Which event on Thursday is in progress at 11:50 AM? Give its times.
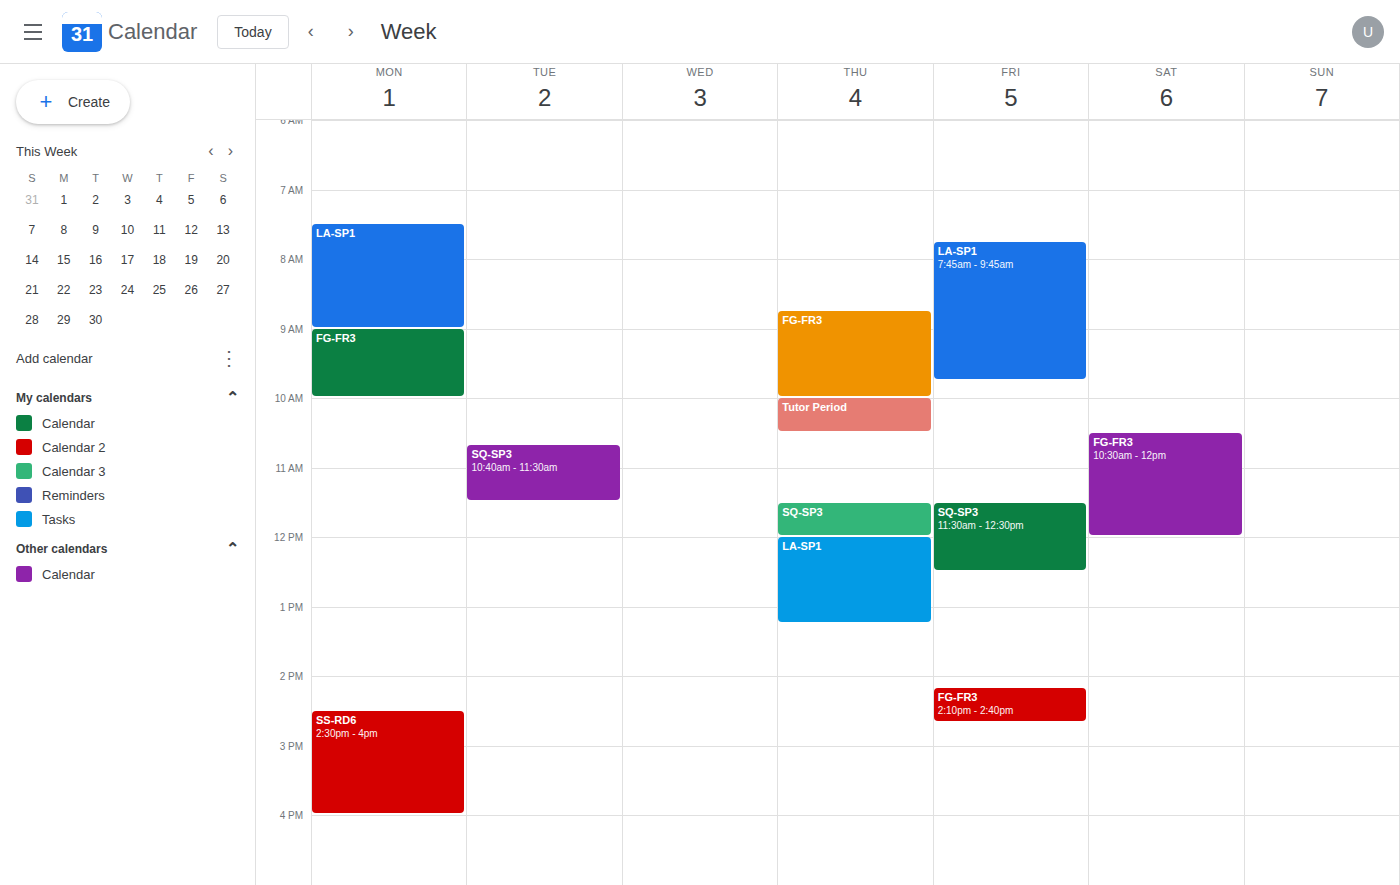
"SQ-SP3", 11:30 AM to 12:00 PM